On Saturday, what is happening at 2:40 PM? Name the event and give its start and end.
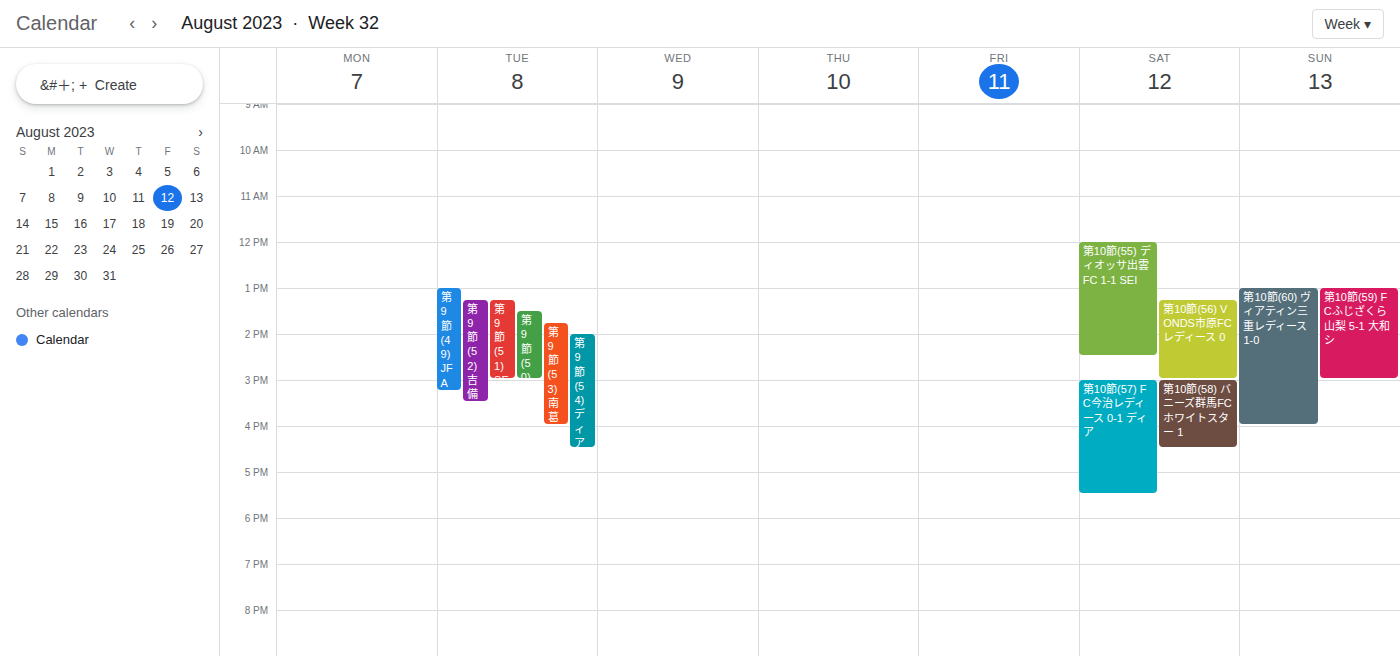
"第10節(56) VONDS市原FCレディース 0", 1:15 PM to 3:00 PM